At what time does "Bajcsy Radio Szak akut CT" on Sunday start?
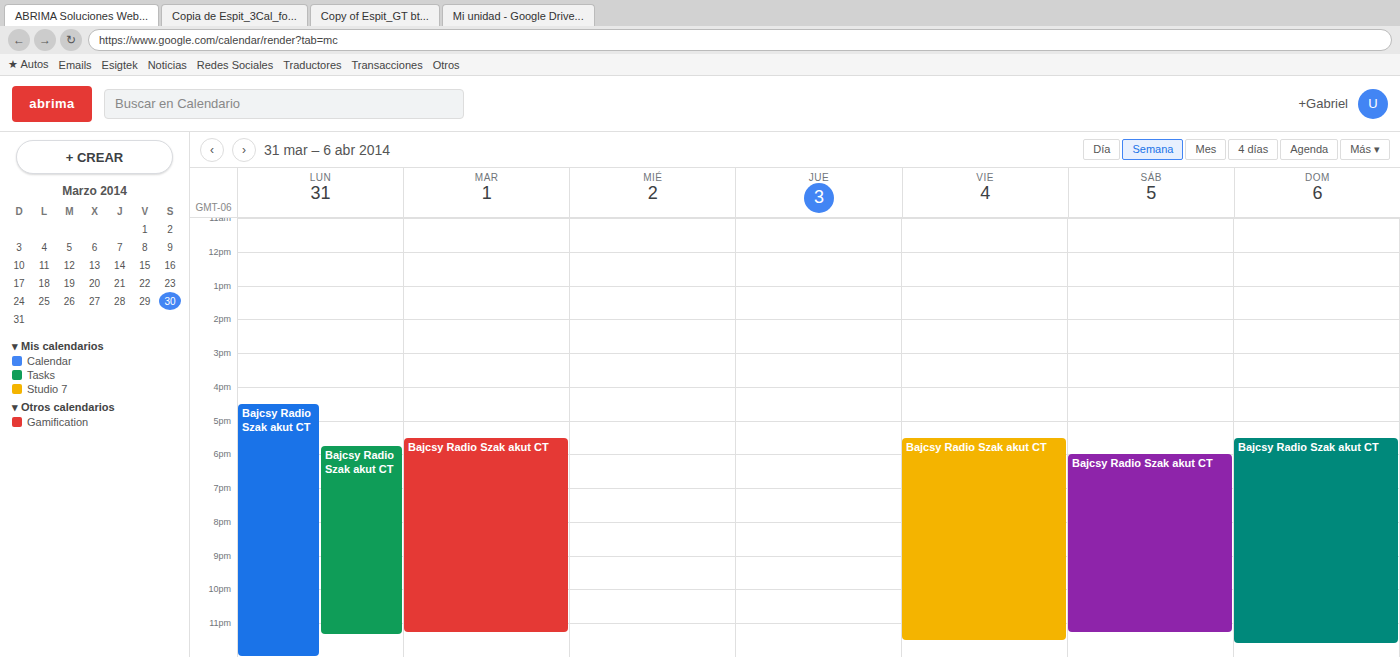
17:30